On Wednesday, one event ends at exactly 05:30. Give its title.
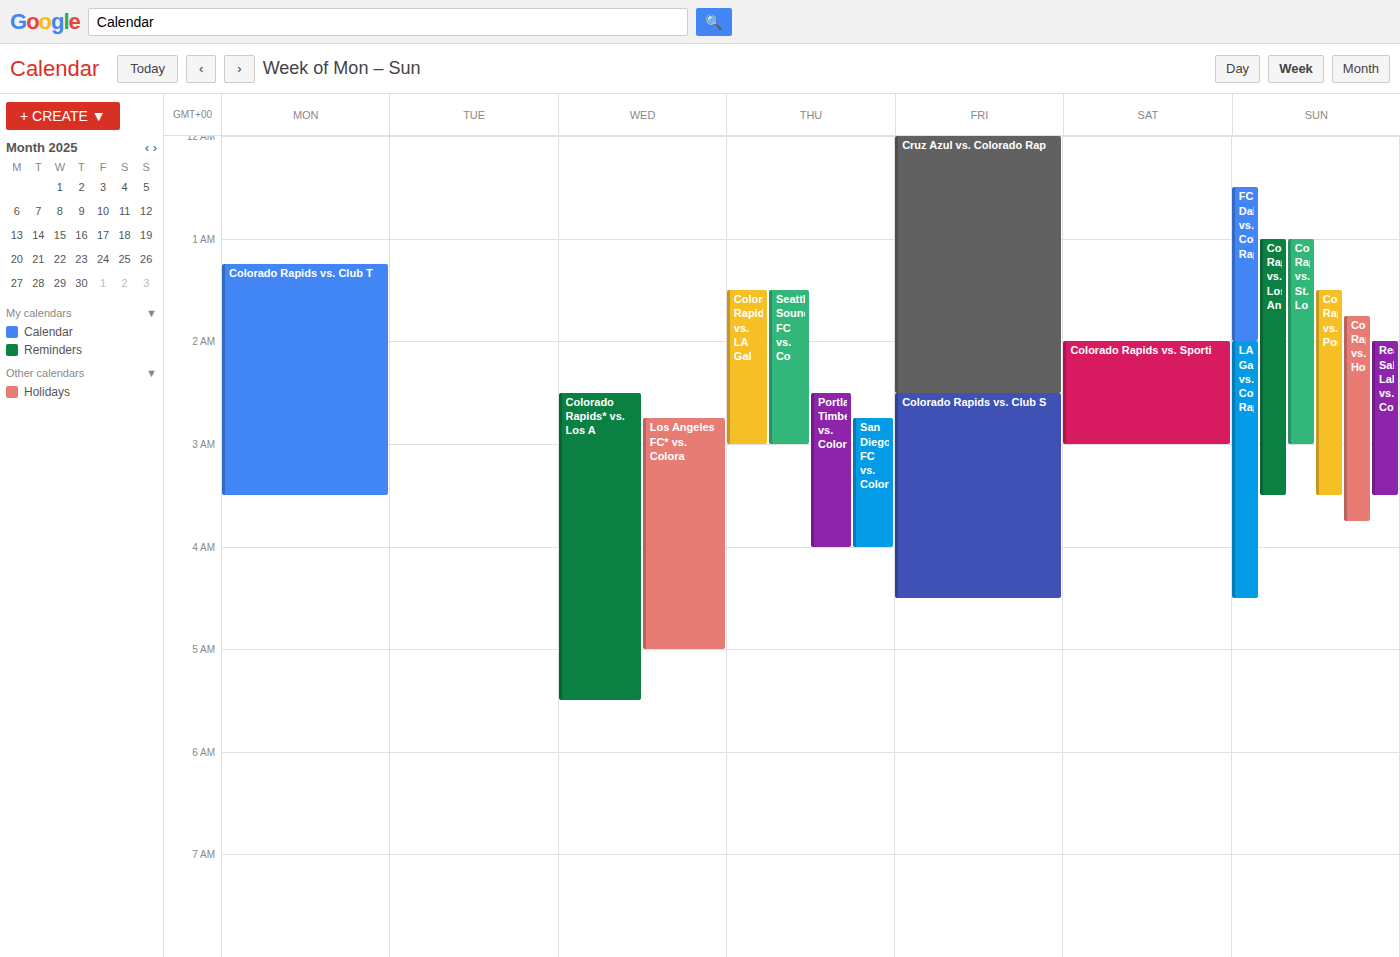
"Colorado Rapids* vs. Los A"